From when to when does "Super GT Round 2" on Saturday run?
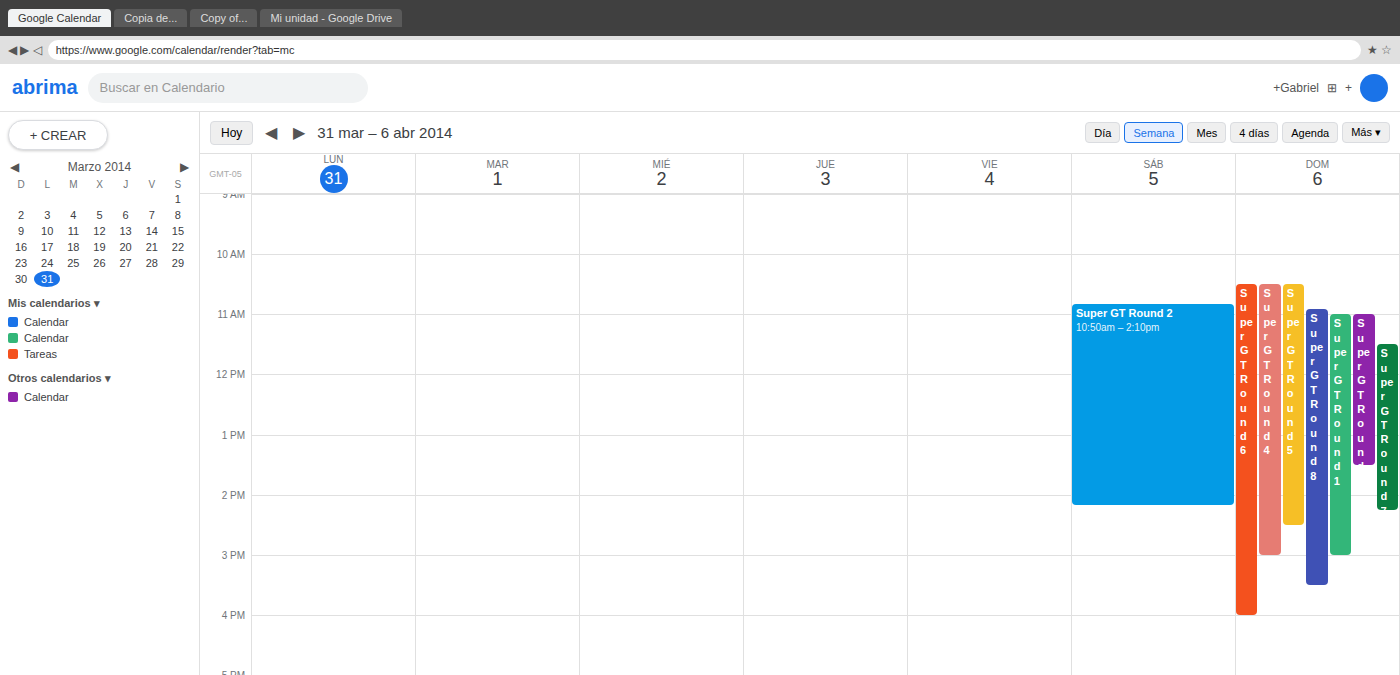
10:50 AM to 2:10 PM